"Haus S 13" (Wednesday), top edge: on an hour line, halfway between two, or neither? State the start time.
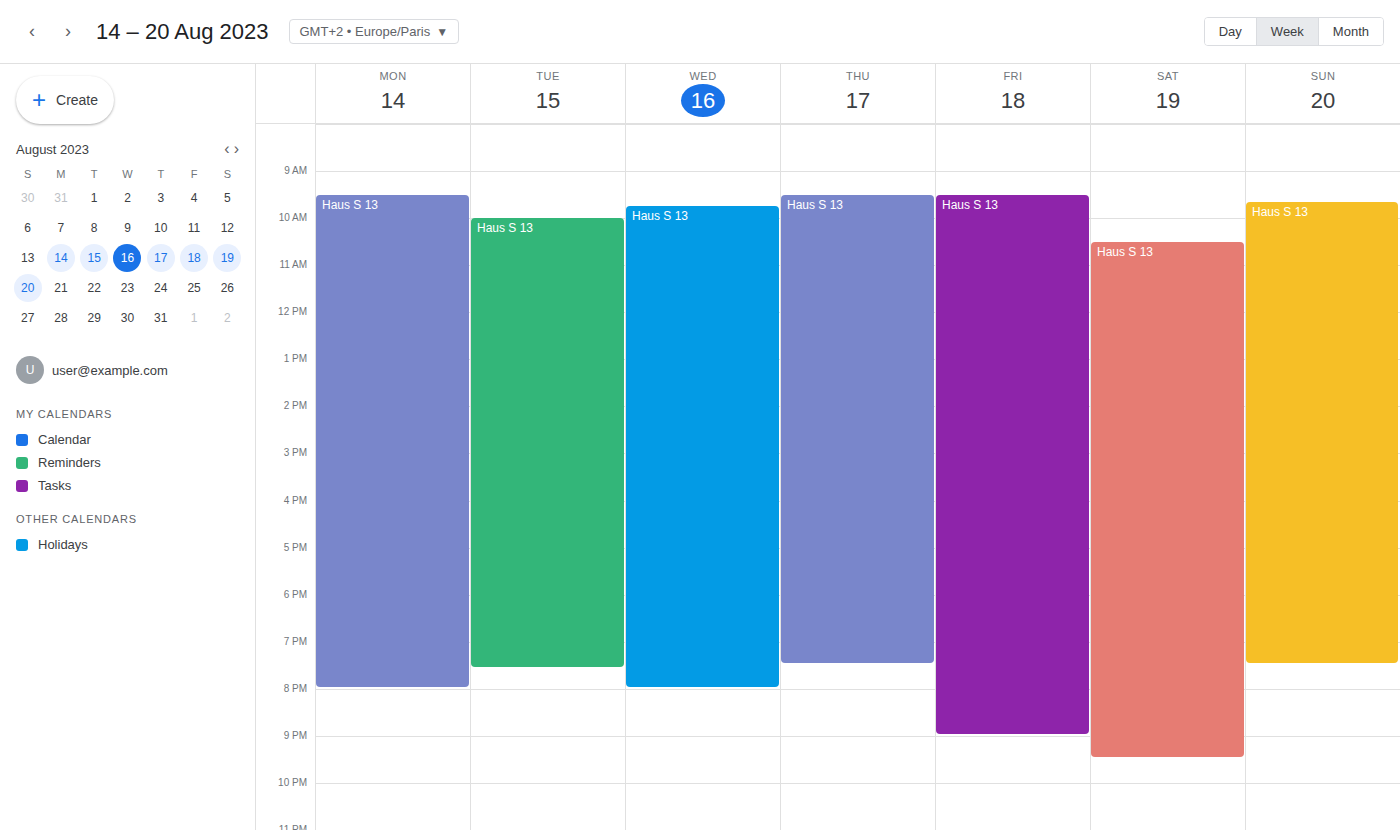
9:45 AM -- neither: three quarters of the way from the 9 AM line to the 10 AM line.